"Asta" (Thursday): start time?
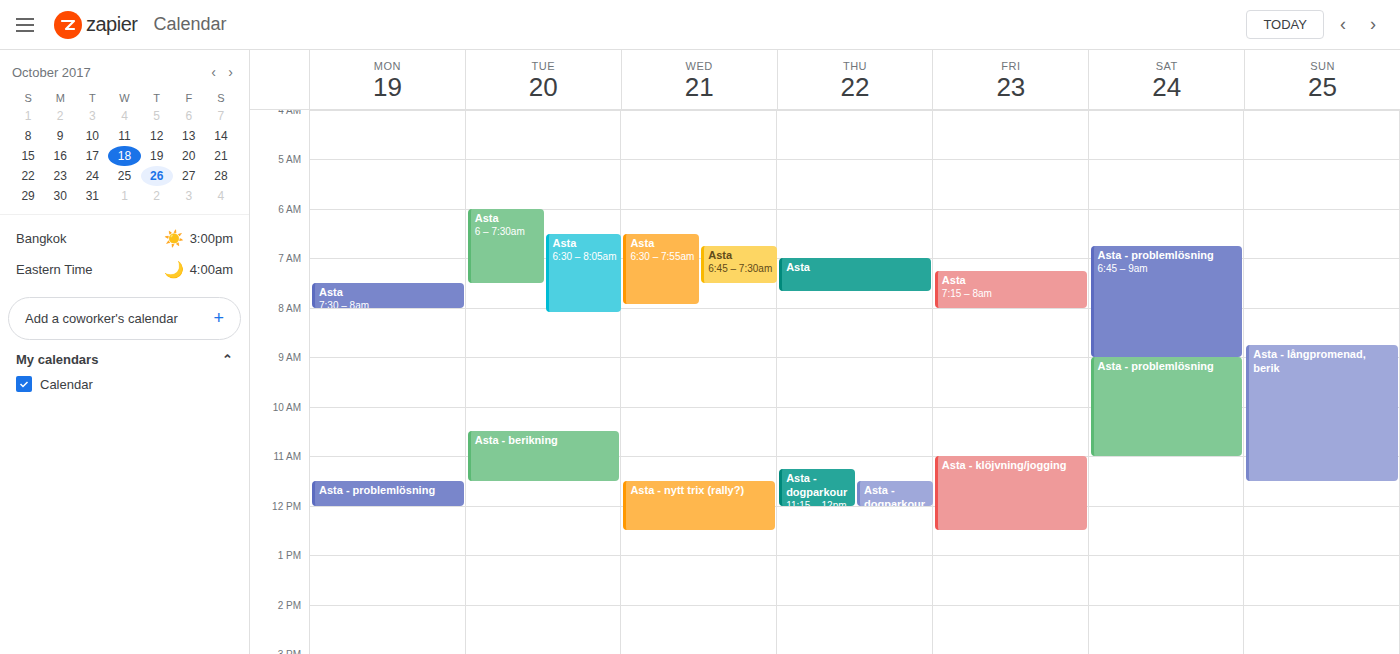
7:00 AM